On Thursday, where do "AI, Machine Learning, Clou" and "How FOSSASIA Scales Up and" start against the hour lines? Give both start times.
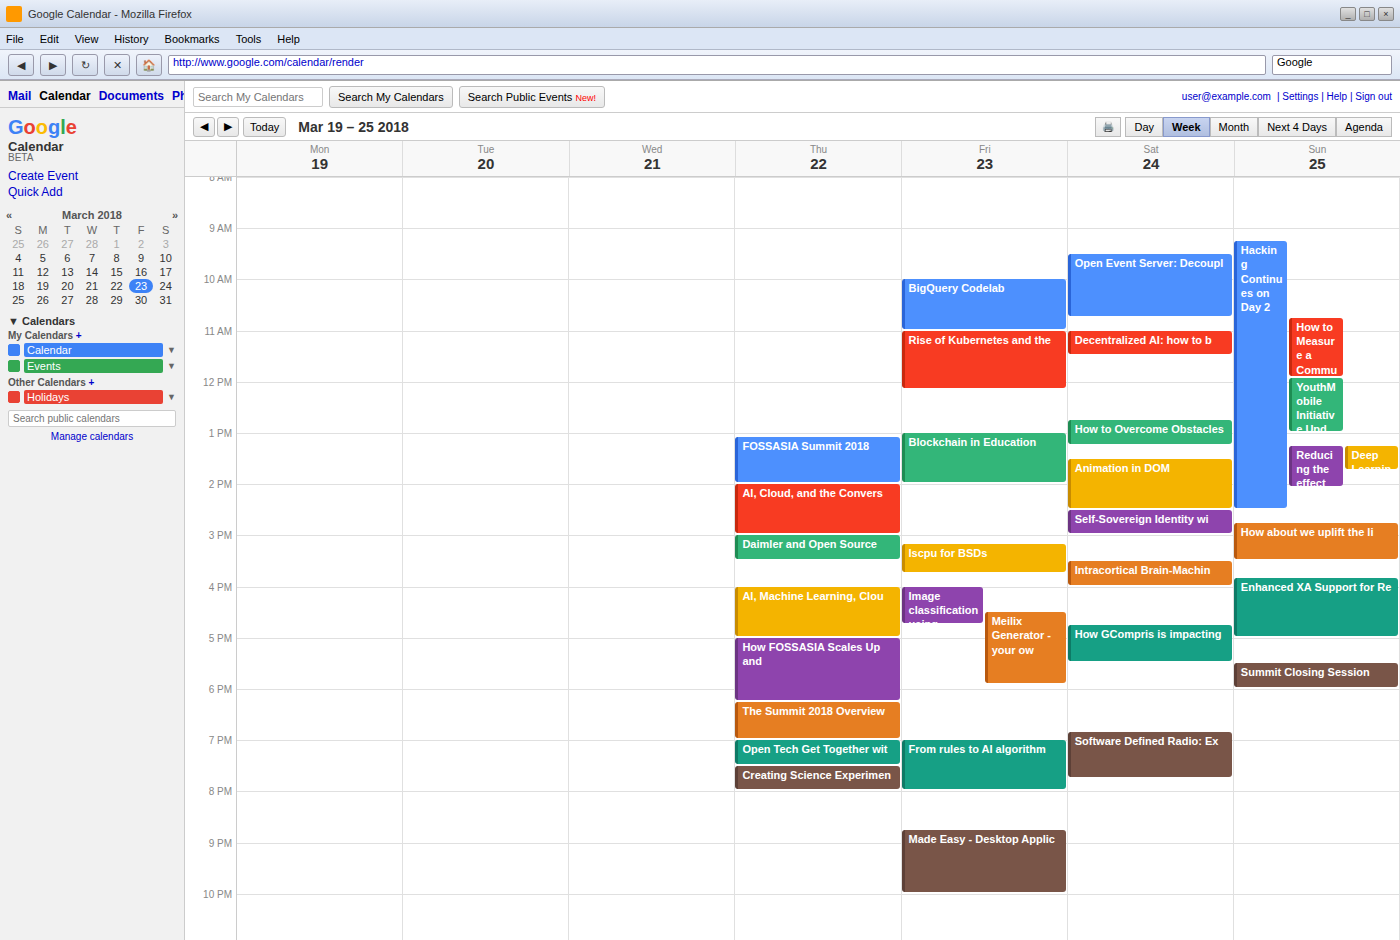
"AI, Machine Learning, Clou": 4:00 PM, exactly on the 4 PM line. "How FOSSASIA Scales Up and": 5:00 PM, exactly on the 5 PM line.